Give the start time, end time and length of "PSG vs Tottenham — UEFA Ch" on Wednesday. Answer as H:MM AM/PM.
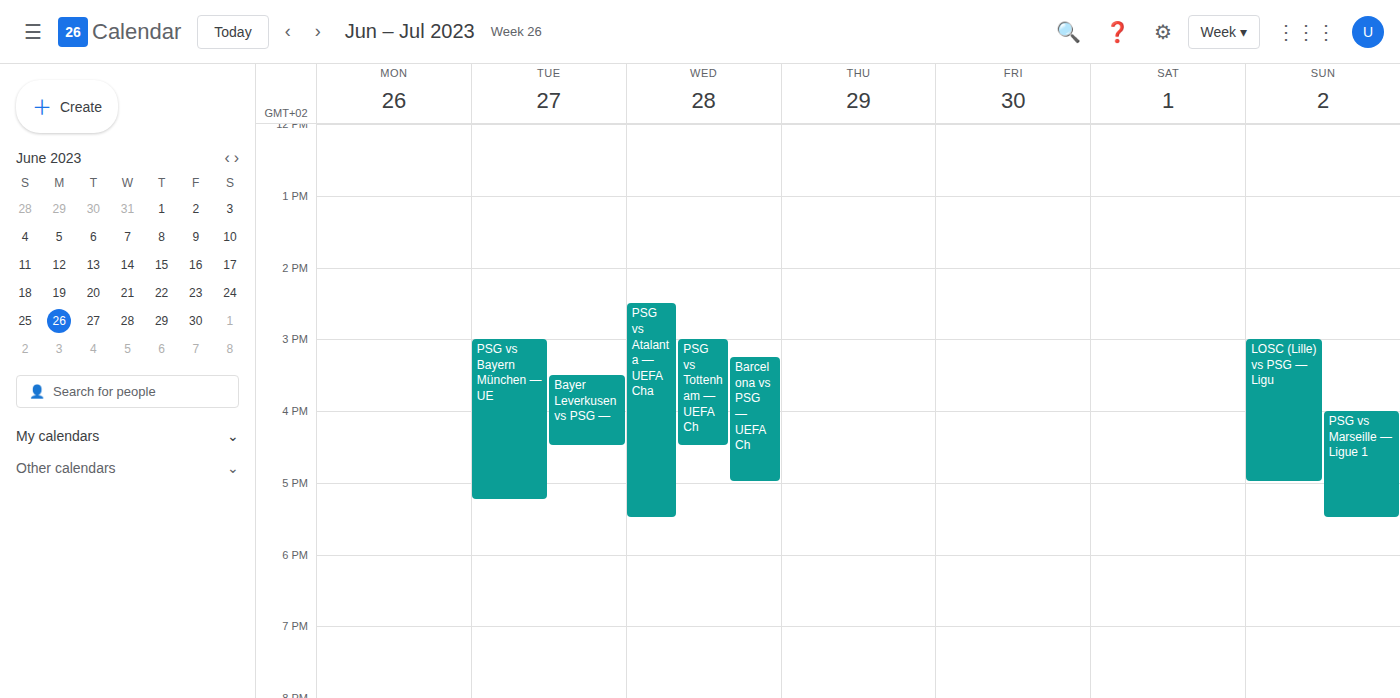
3:00 PM to 4:30 PM, 1 hour 30 minutes